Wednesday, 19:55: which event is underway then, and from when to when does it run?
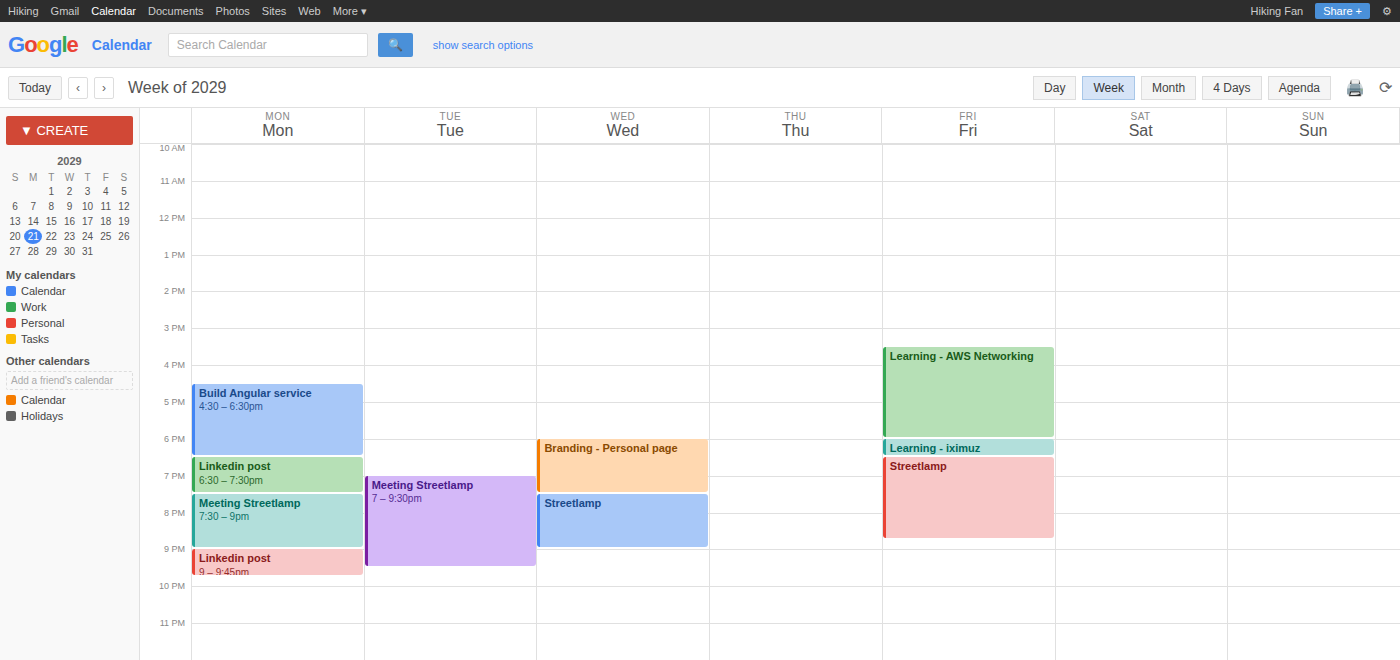
"Streetlamp", 19:30 to 21:00